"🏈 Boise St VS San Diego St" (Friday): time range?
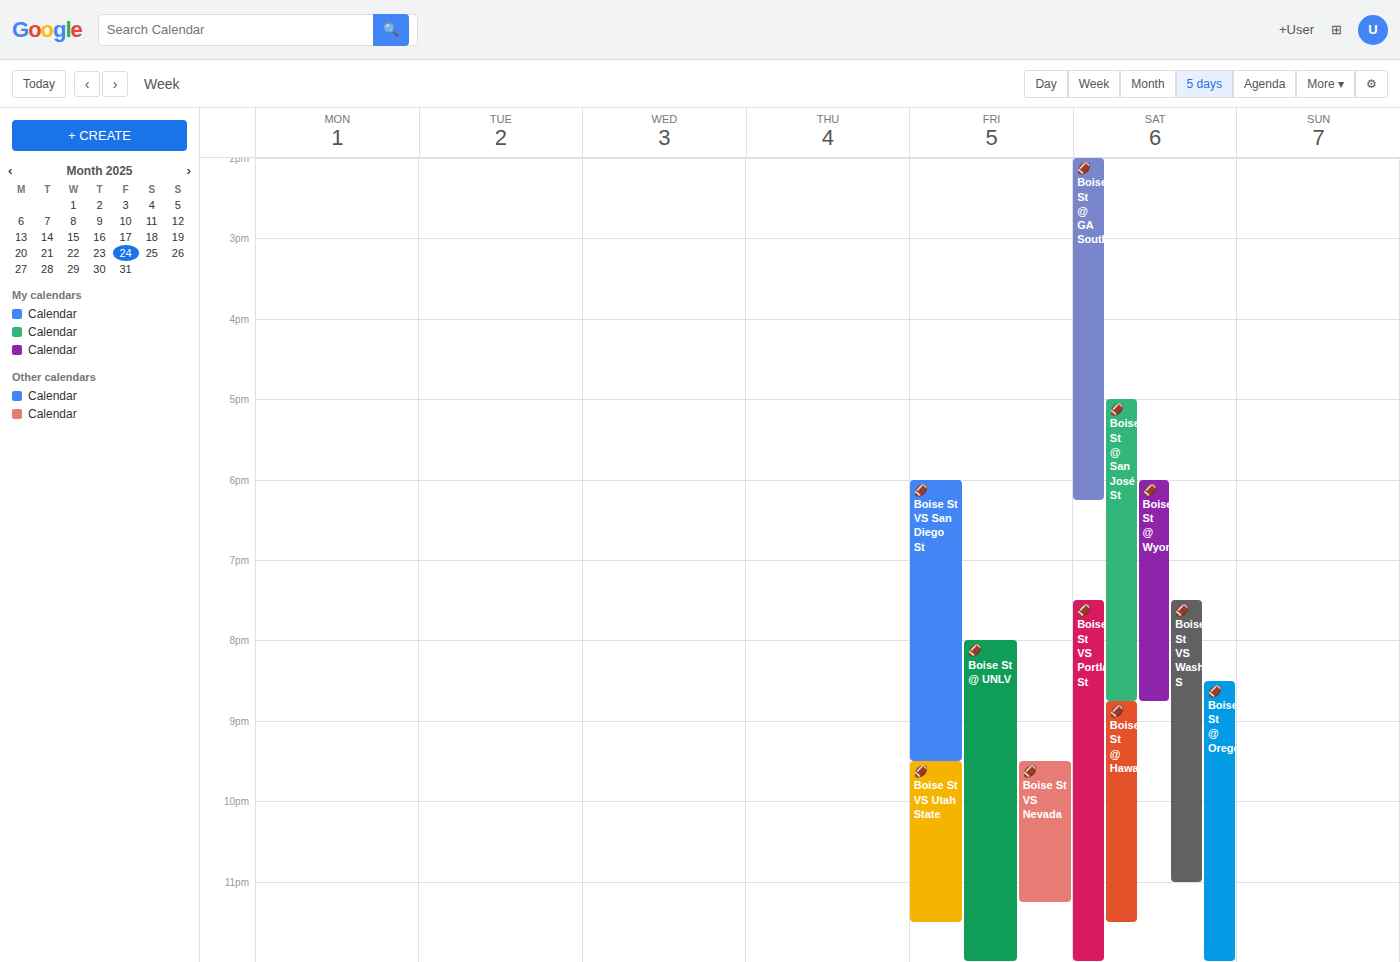
6:00 PM to 9:30 PM